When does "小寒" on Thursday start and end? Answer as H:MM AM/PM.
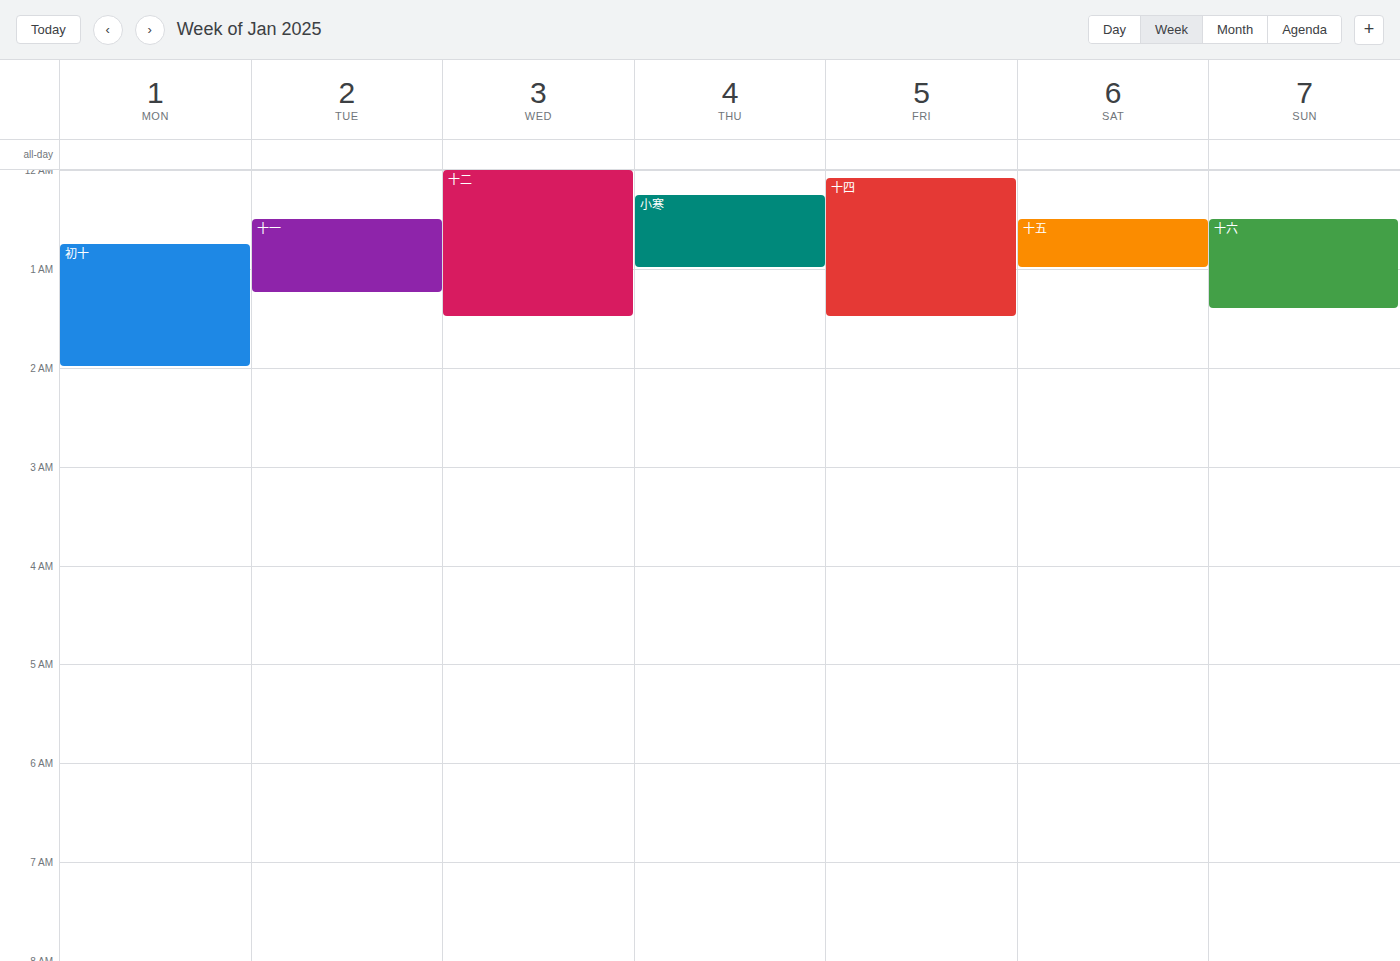
12:15 AM to 1:00 AM